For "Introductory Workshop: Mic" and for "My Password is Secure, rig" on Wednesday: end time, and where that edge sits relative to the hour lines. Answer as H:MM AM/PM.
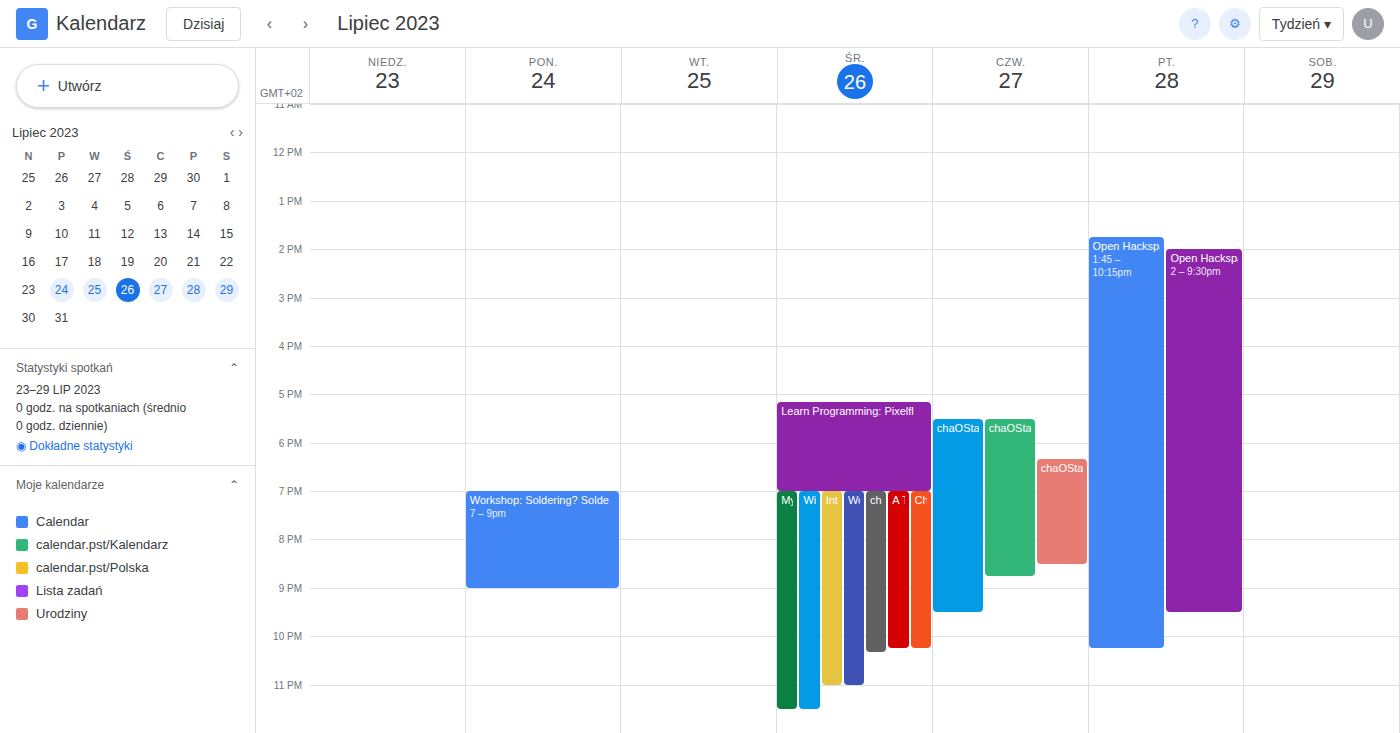
"Introductory Workshop: Mic": 11:00 PM, exactly on the 11 PM line. "My Password is Secure, rig": 11:30 PM, halfway between the 11 PM and 12 AM lines.